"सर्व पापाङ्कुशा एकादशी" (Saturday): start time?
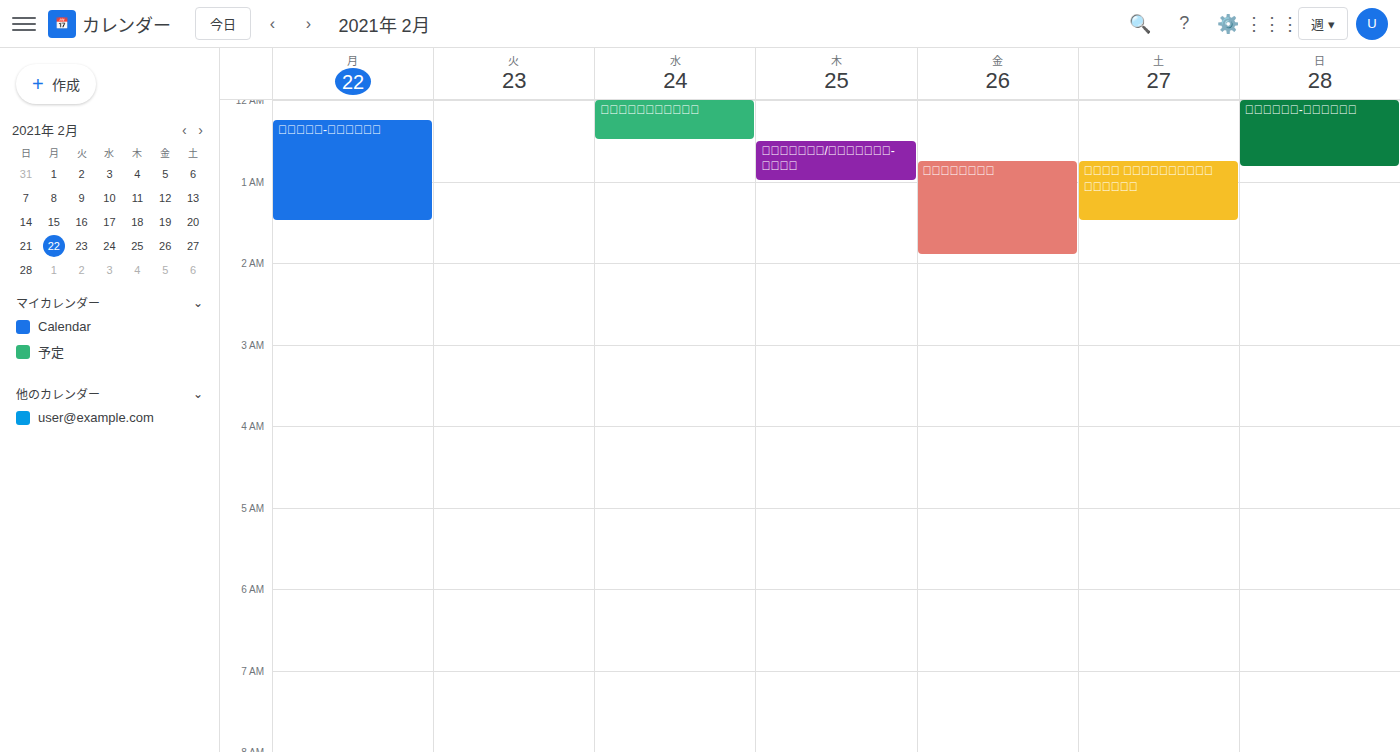
12:45 AM